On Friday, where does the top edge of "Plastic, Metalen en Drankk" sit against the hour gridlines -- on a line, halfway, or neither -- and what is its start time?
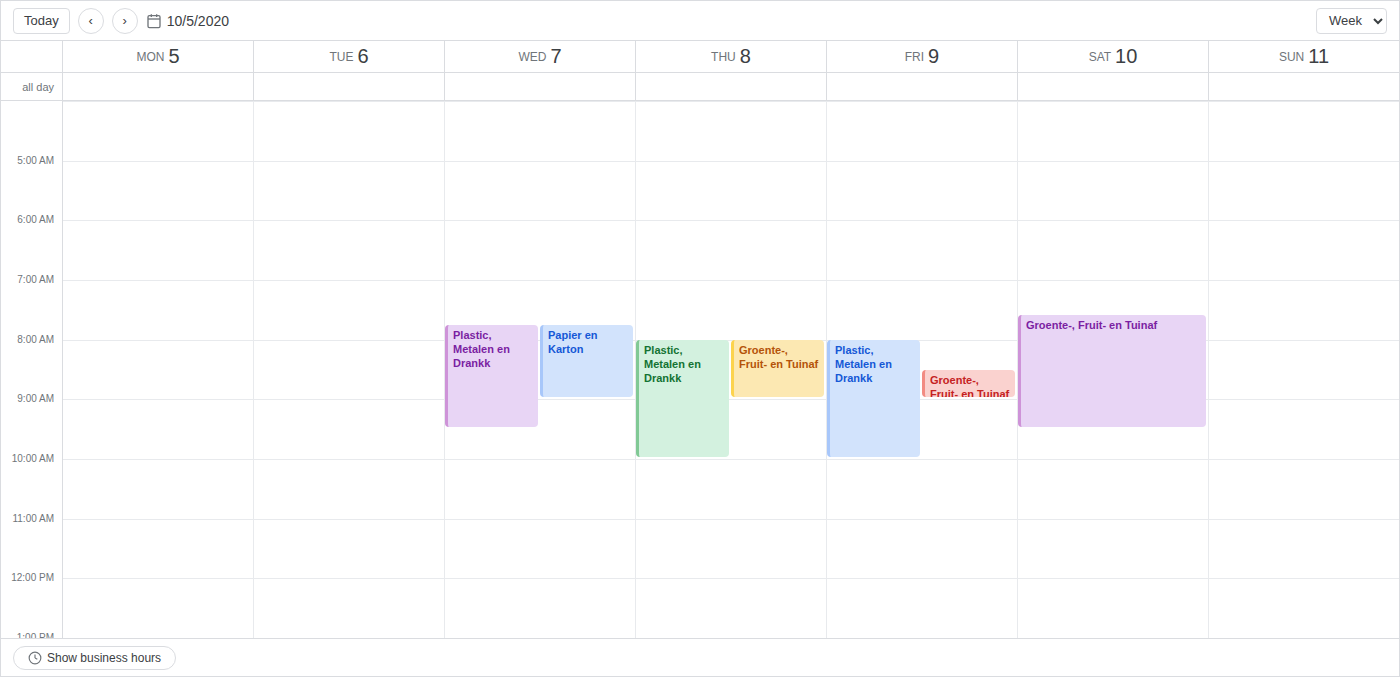
8:00 AM -- exactly on the 8 AM line.